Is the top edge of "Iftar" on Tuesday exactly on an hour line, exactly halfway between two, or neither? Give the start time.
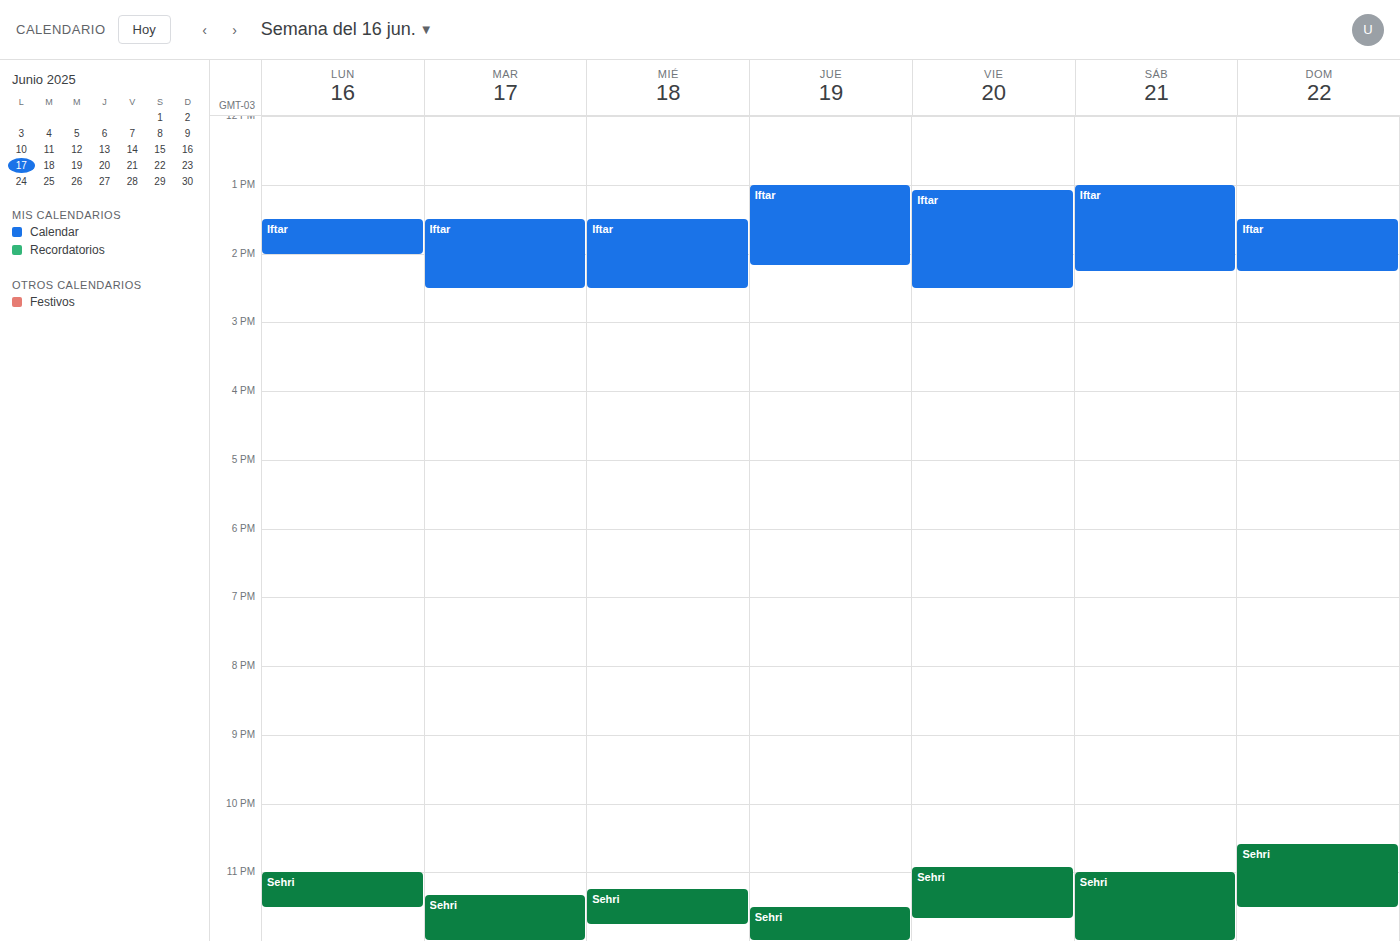
1:30 PM -- halfway between the 1 PM and 2 PM lines.